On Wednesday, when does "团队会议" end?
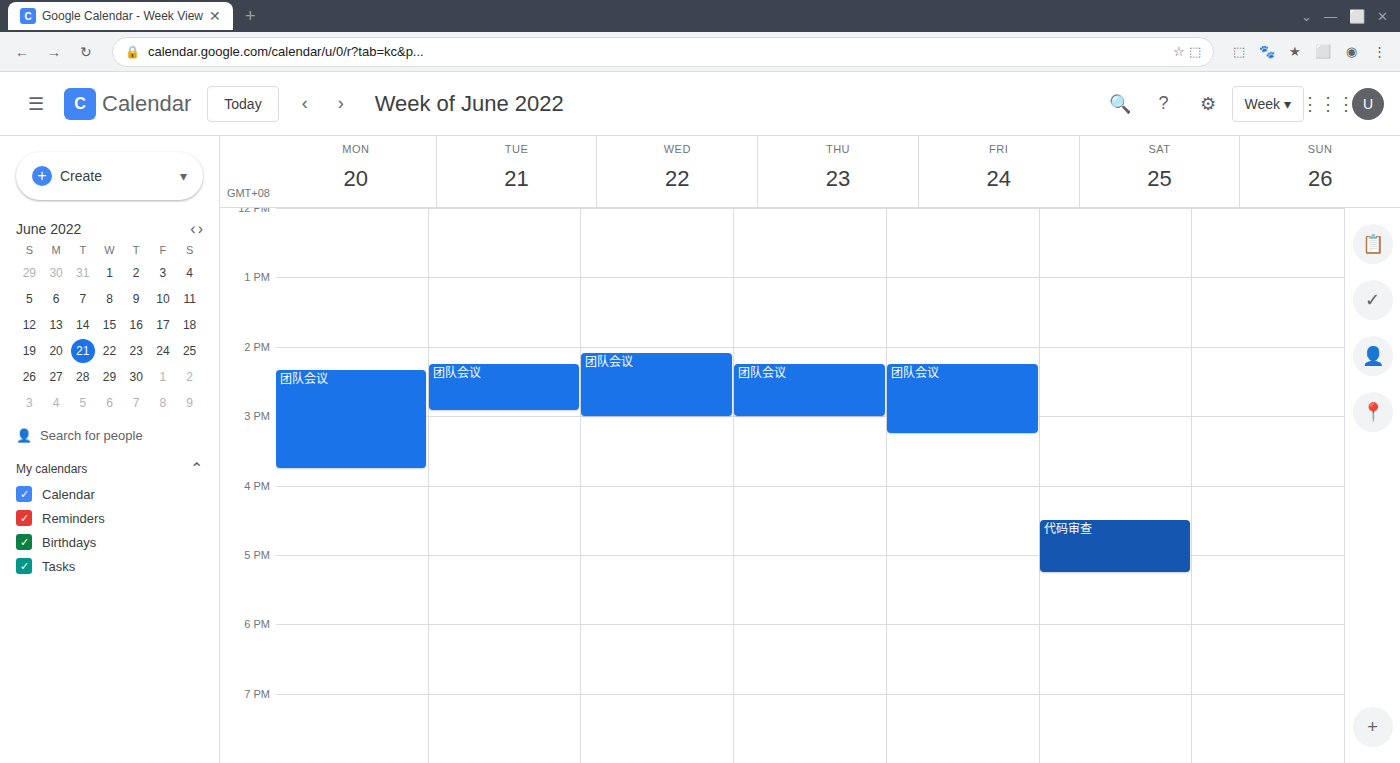
15:00